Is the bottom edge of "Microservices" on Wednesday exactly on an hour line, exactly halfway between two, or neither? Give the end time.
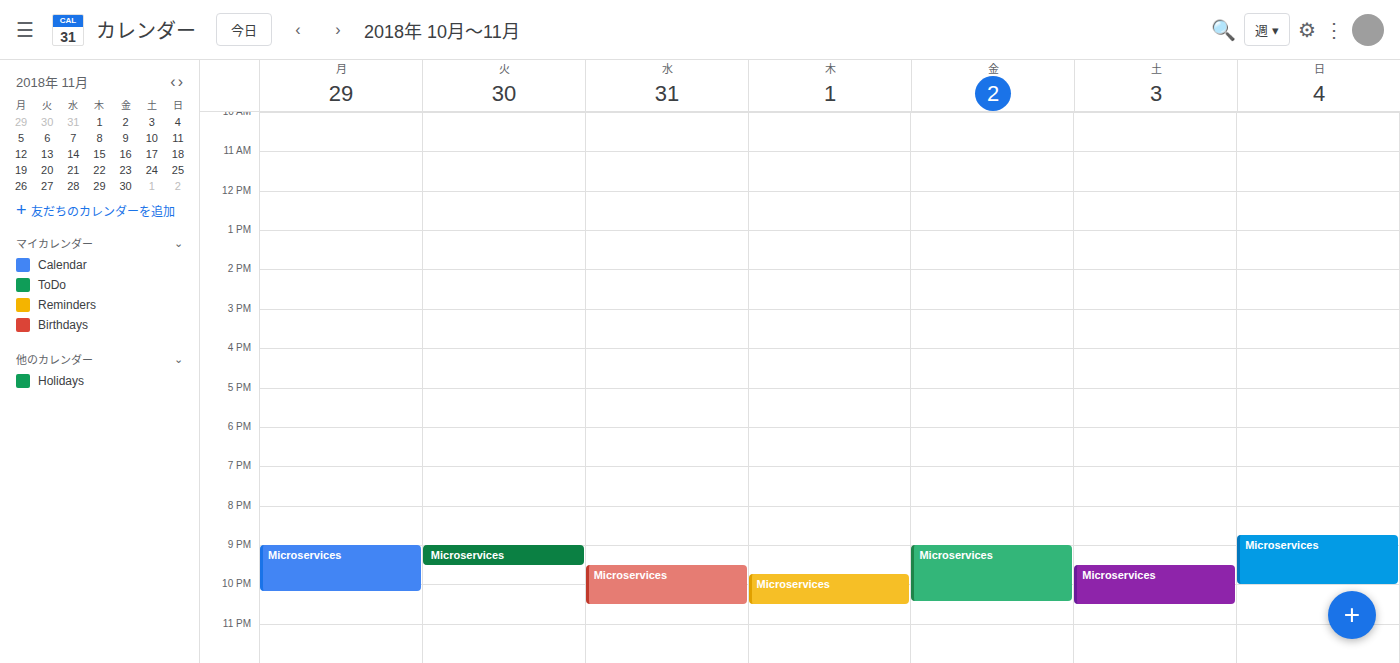
10:30 PM -- halfway between the 10 PM and 11 PM lines.